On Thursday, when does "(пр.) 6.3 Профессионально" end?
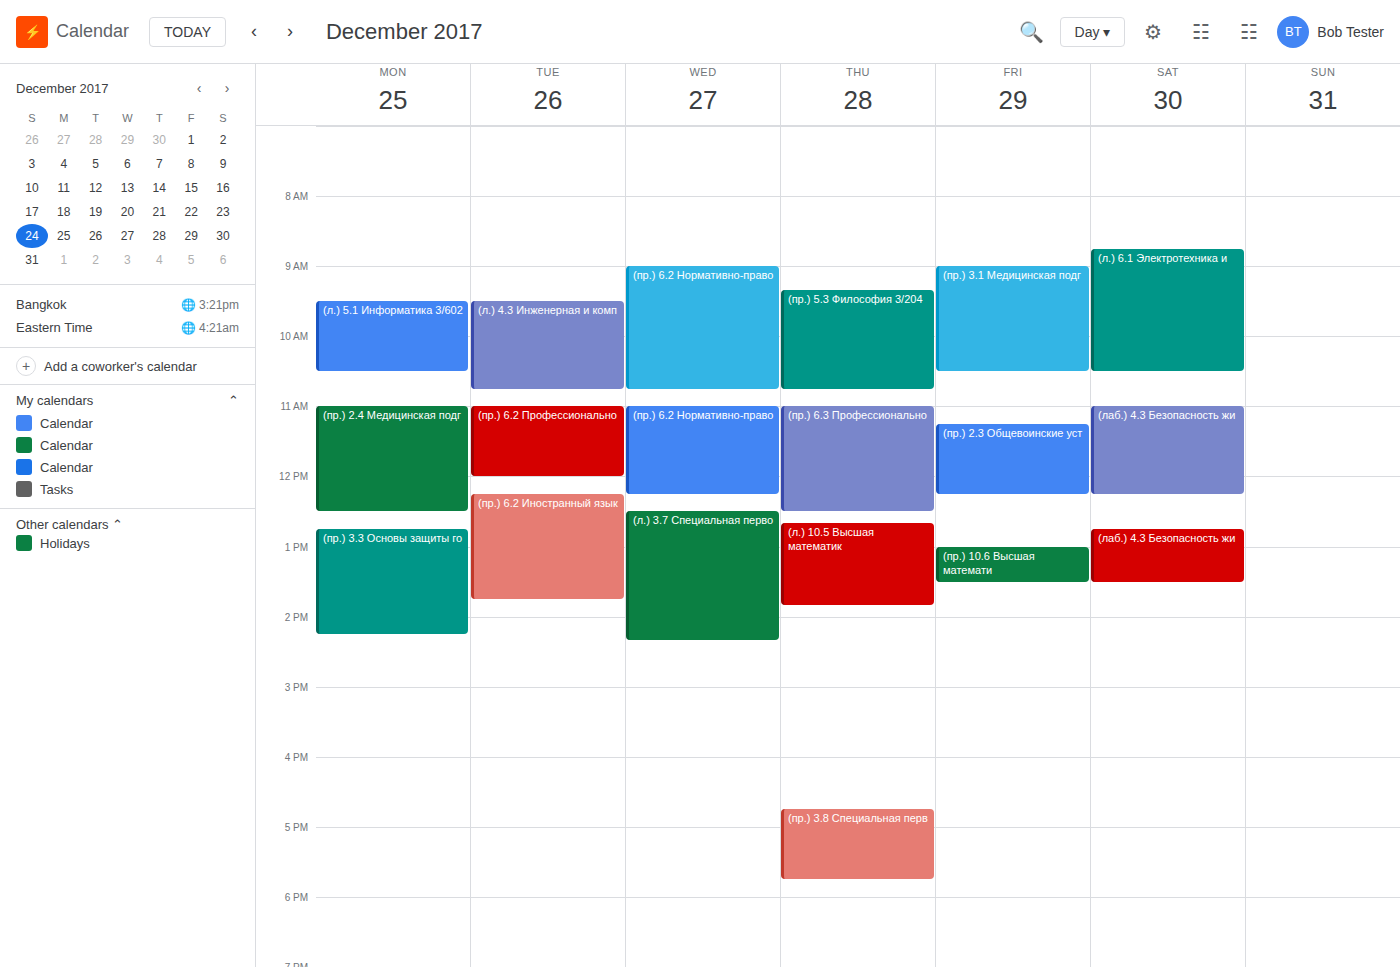
12:30 PM